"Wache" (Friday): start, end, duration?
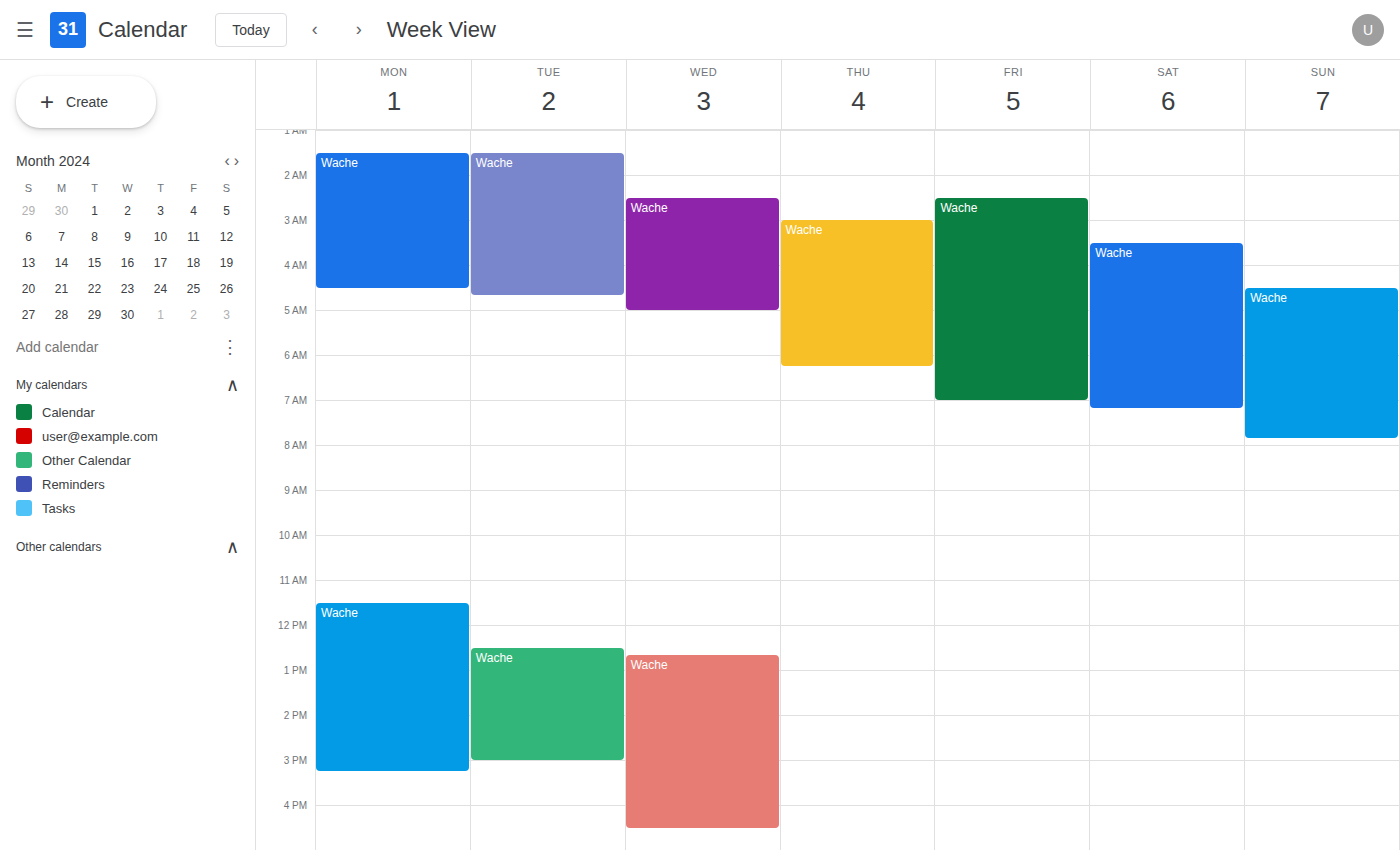
2:30 AM to 7:00 AM, 4 hours 30 minutes